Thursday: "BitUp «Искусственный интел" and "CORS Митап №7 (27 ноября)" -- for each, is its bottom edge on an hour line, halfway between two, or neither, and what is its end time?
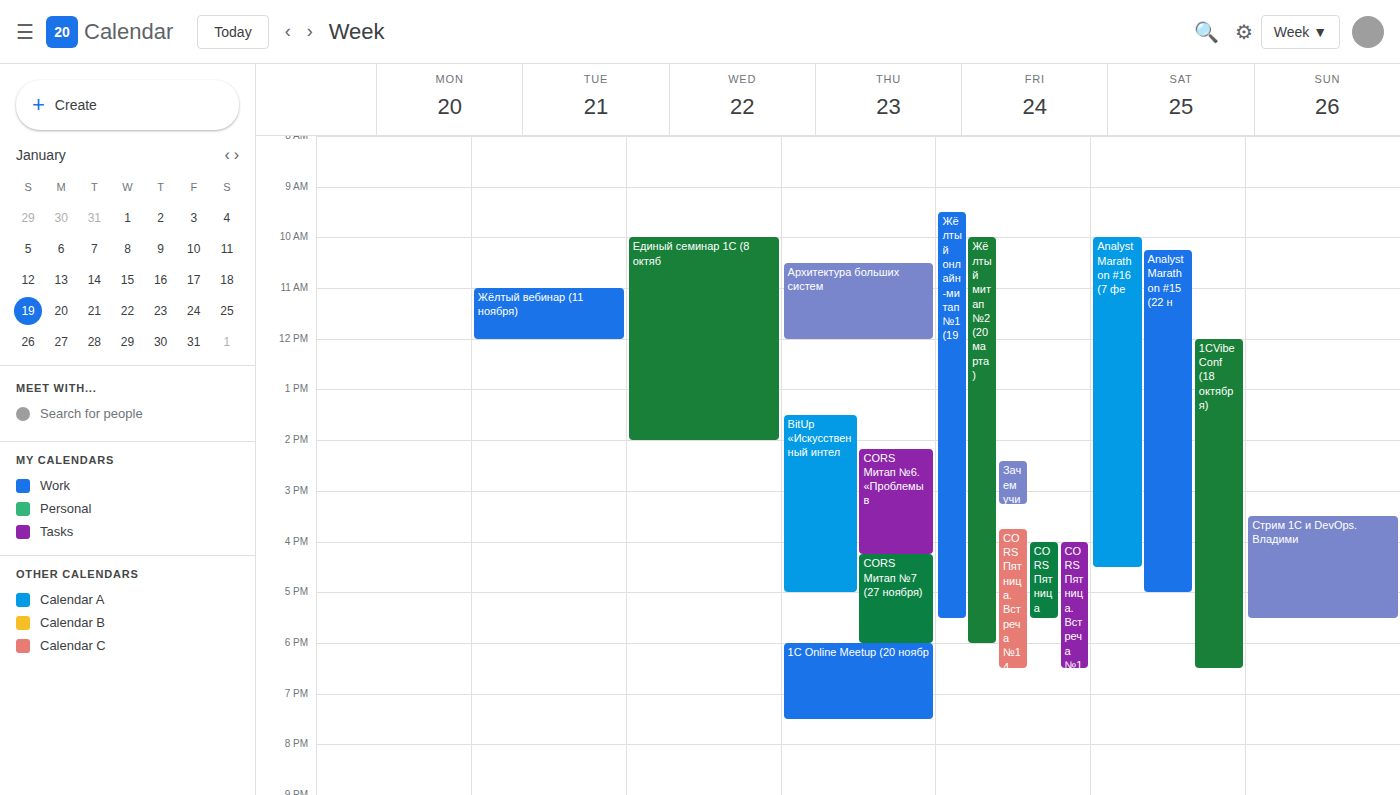
"BitUp «Искусственный интел": 17:00, exactly on the 17:00 line. "CORS Митап №7 (27 ноября)": 18:00, exactly on the 18:00 line.